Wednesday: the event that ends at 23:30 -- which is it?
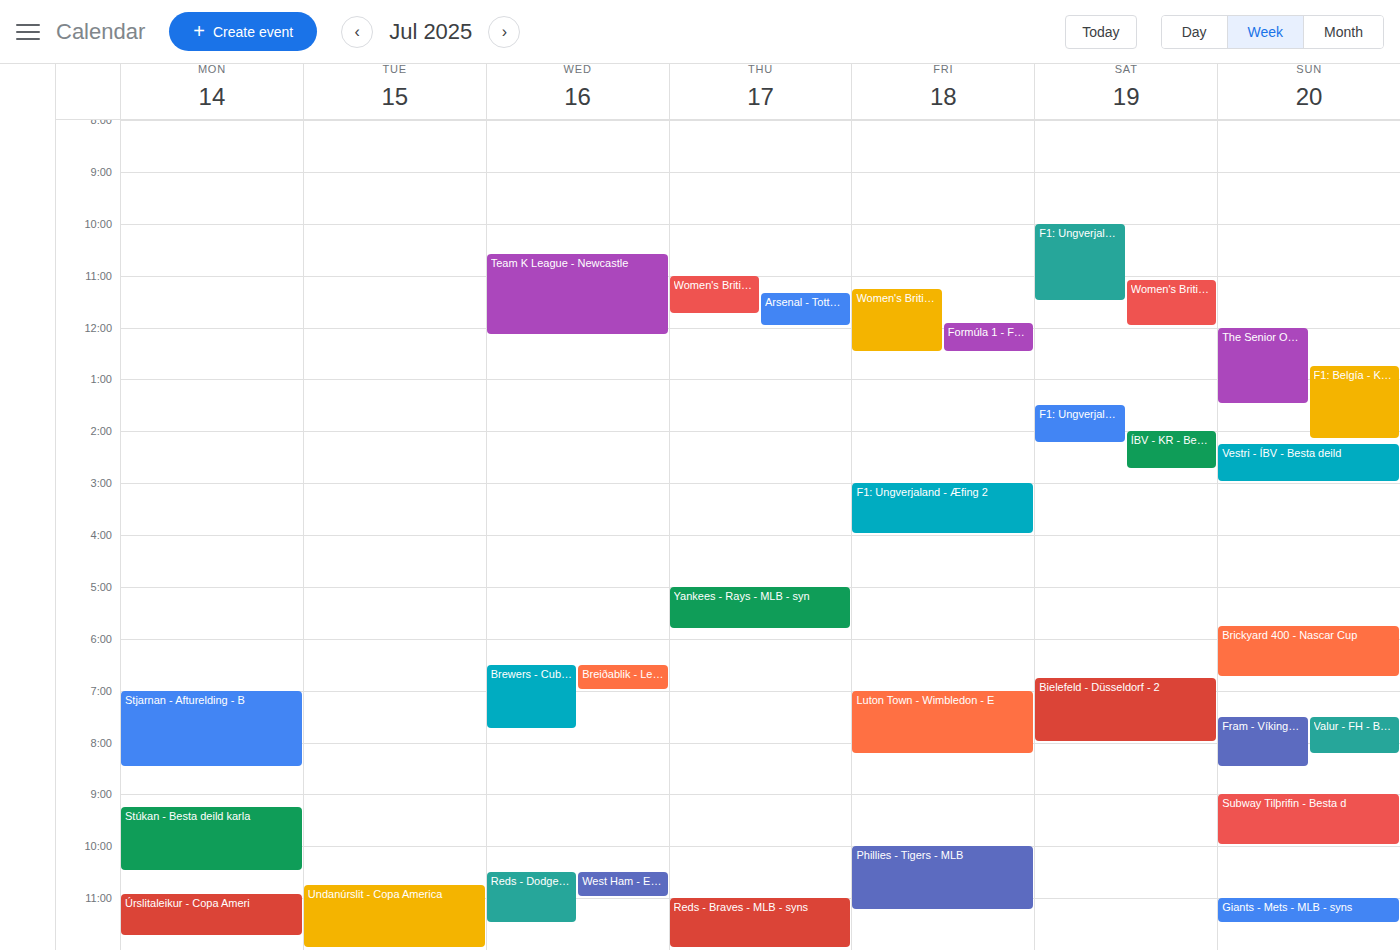
"Reds - Dodgers - MLB - syn"